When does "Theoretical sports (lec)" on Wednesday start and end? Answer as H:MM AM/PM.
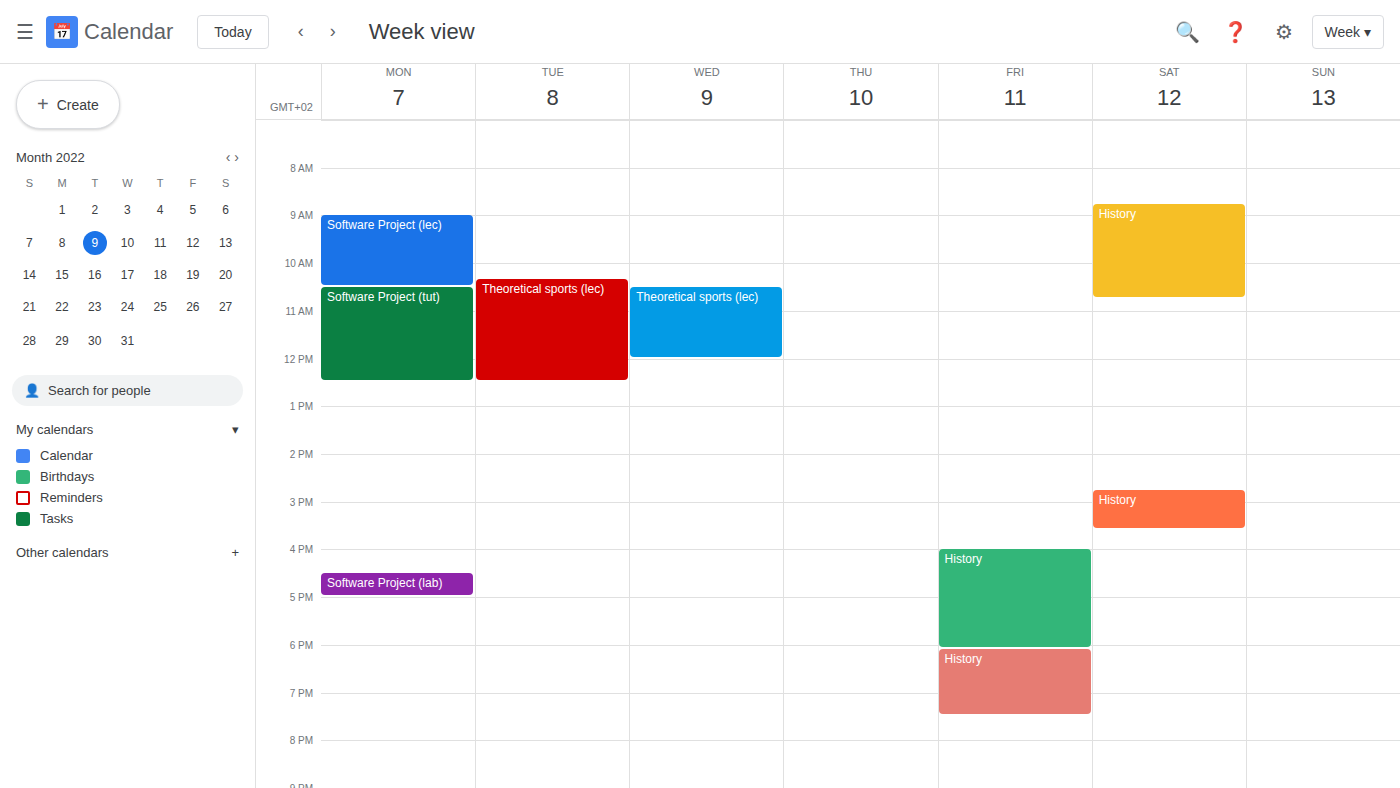
10:30 AM to 12:00 PM